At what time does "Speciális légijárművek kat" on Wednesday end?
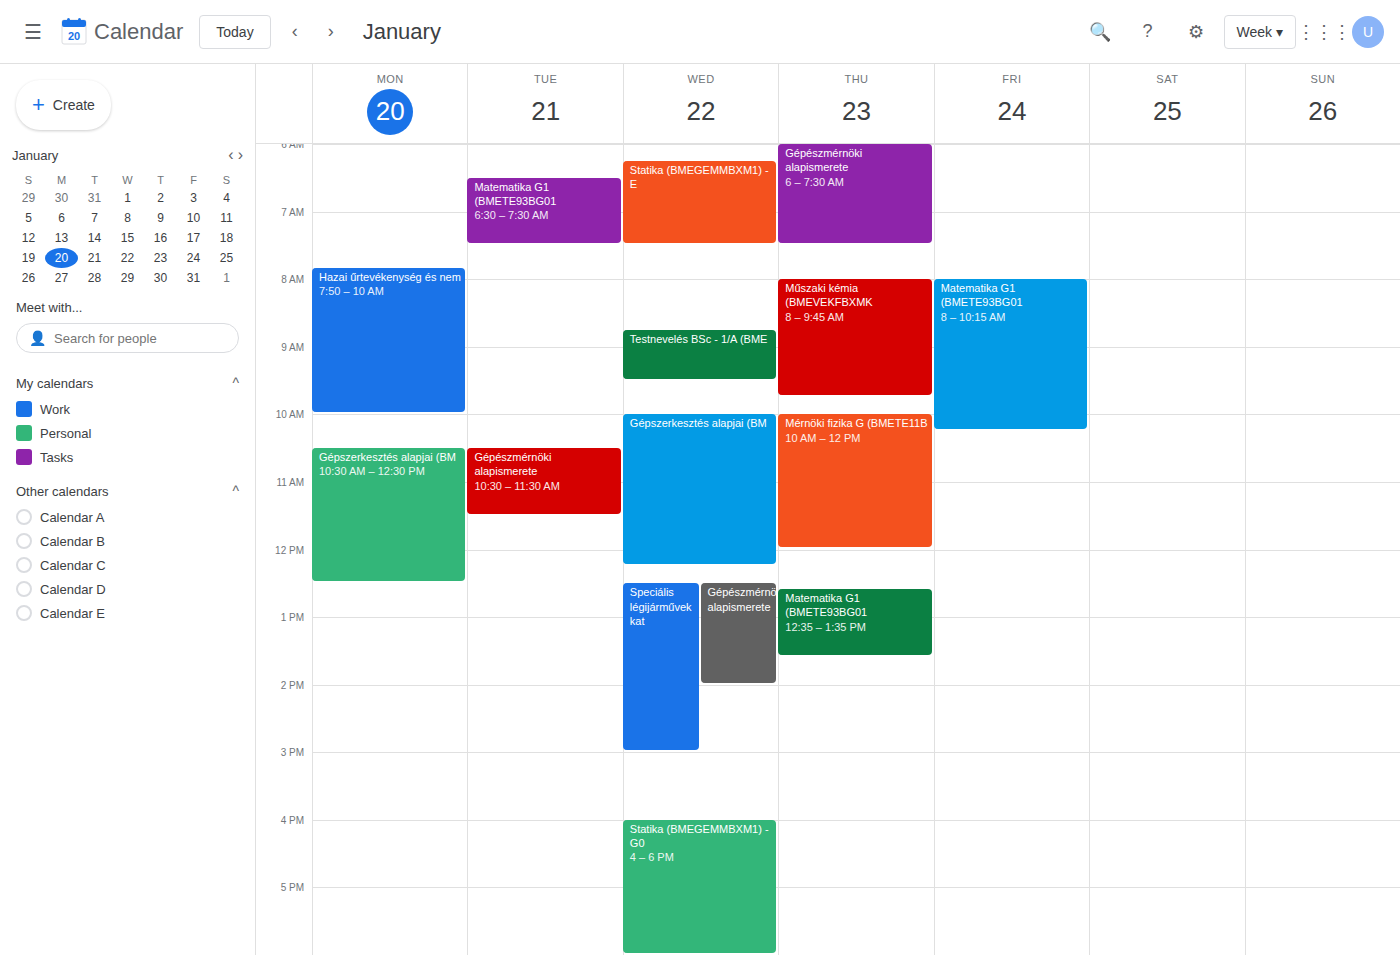
3:00 PM